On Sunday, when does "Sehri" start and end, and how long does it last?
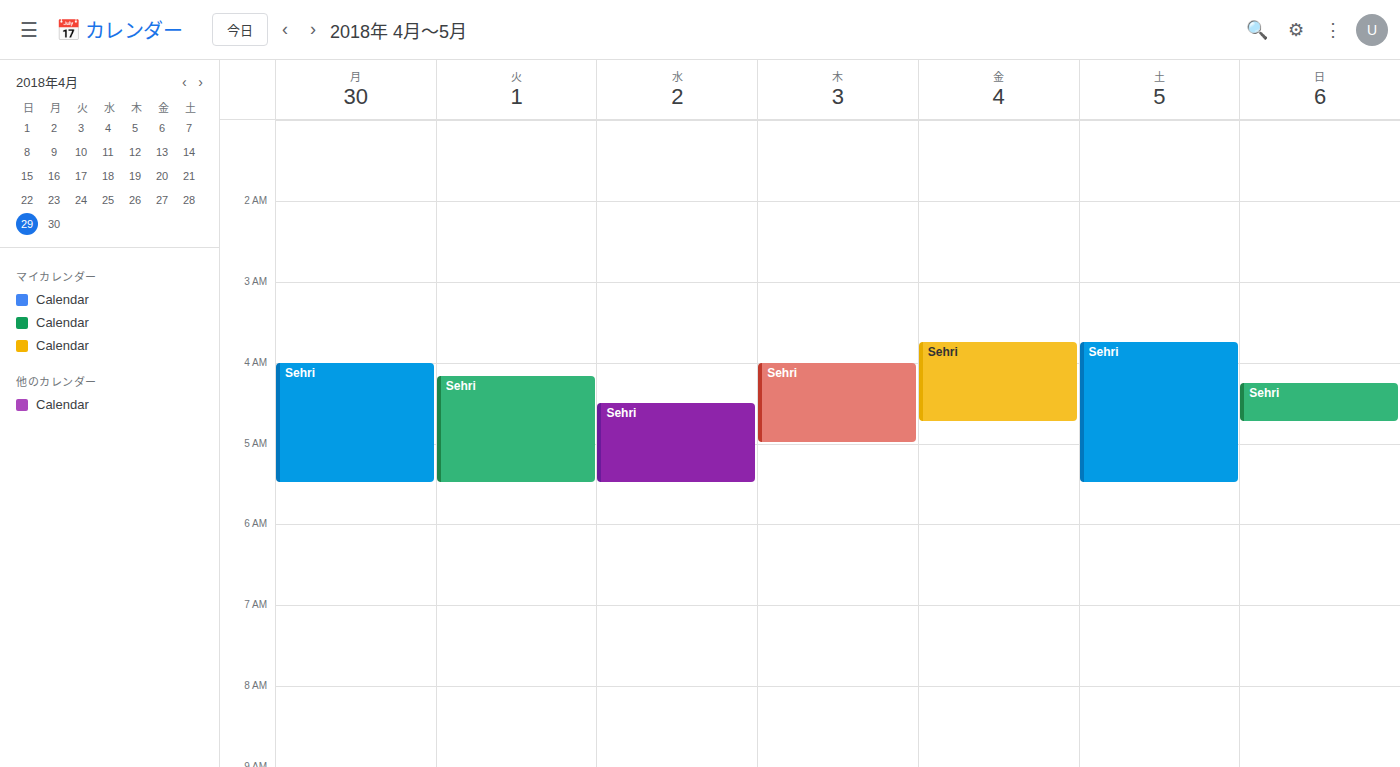
4:15 AM to 4:45 AM, 30 minutes